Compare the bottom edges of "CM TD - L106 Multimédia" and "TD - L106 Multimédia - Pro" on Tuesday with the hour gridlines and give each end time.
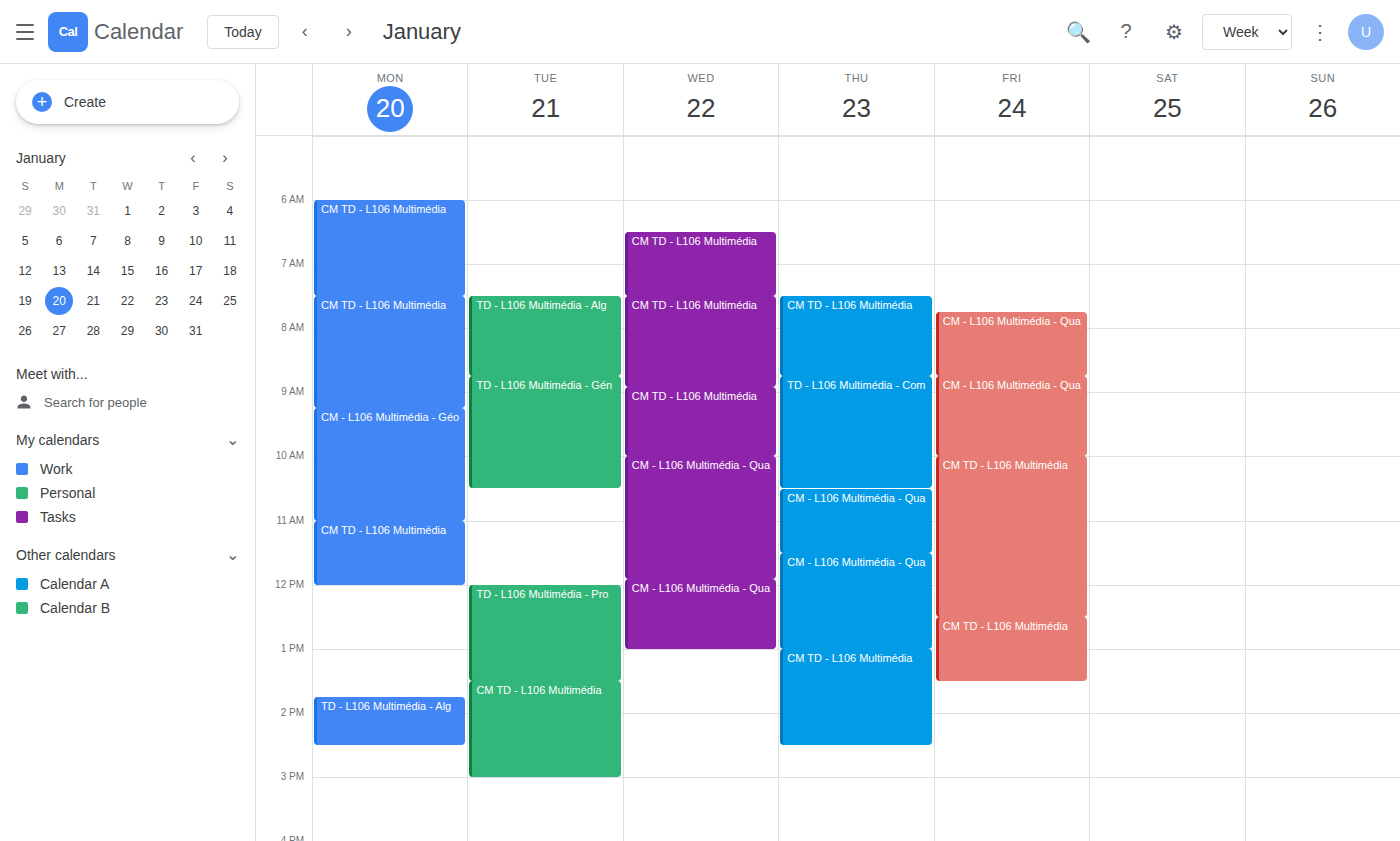
"CM TD - L106 Multimédia": 3:00 PM, exactly on the 3 PM line. "TD - L106 Multimédia - Pro": 1:30 PM, halfway between the 1 PM and 2 PM lines.